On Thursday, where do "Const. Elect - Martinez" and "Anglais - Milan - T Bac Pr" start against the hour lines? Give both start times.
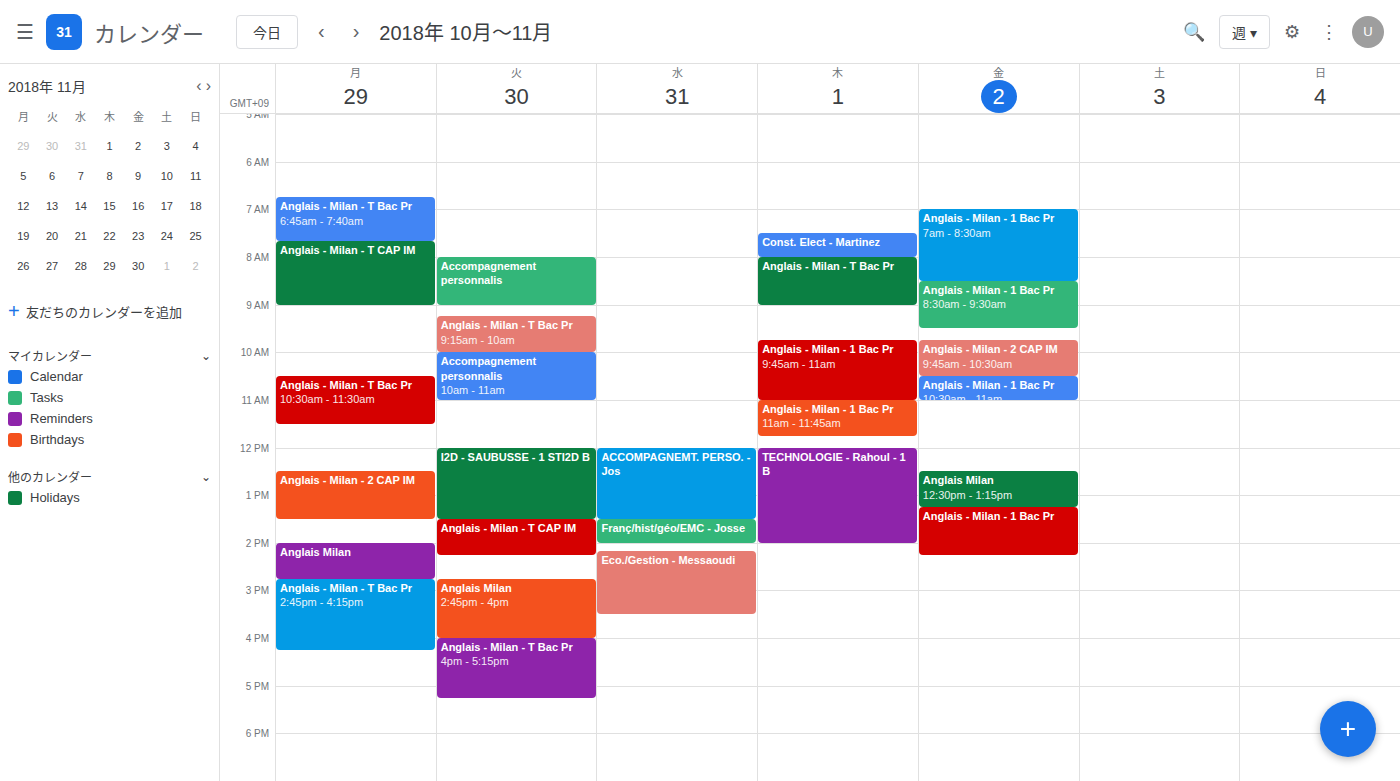
"Const. Elect - Martinez": 7:30 AM, halfway between the 7 AM and 8 AM lines. "Anglais - Milan - T Bac Pr": 8:00 AM, exactly on the 8 AM line.